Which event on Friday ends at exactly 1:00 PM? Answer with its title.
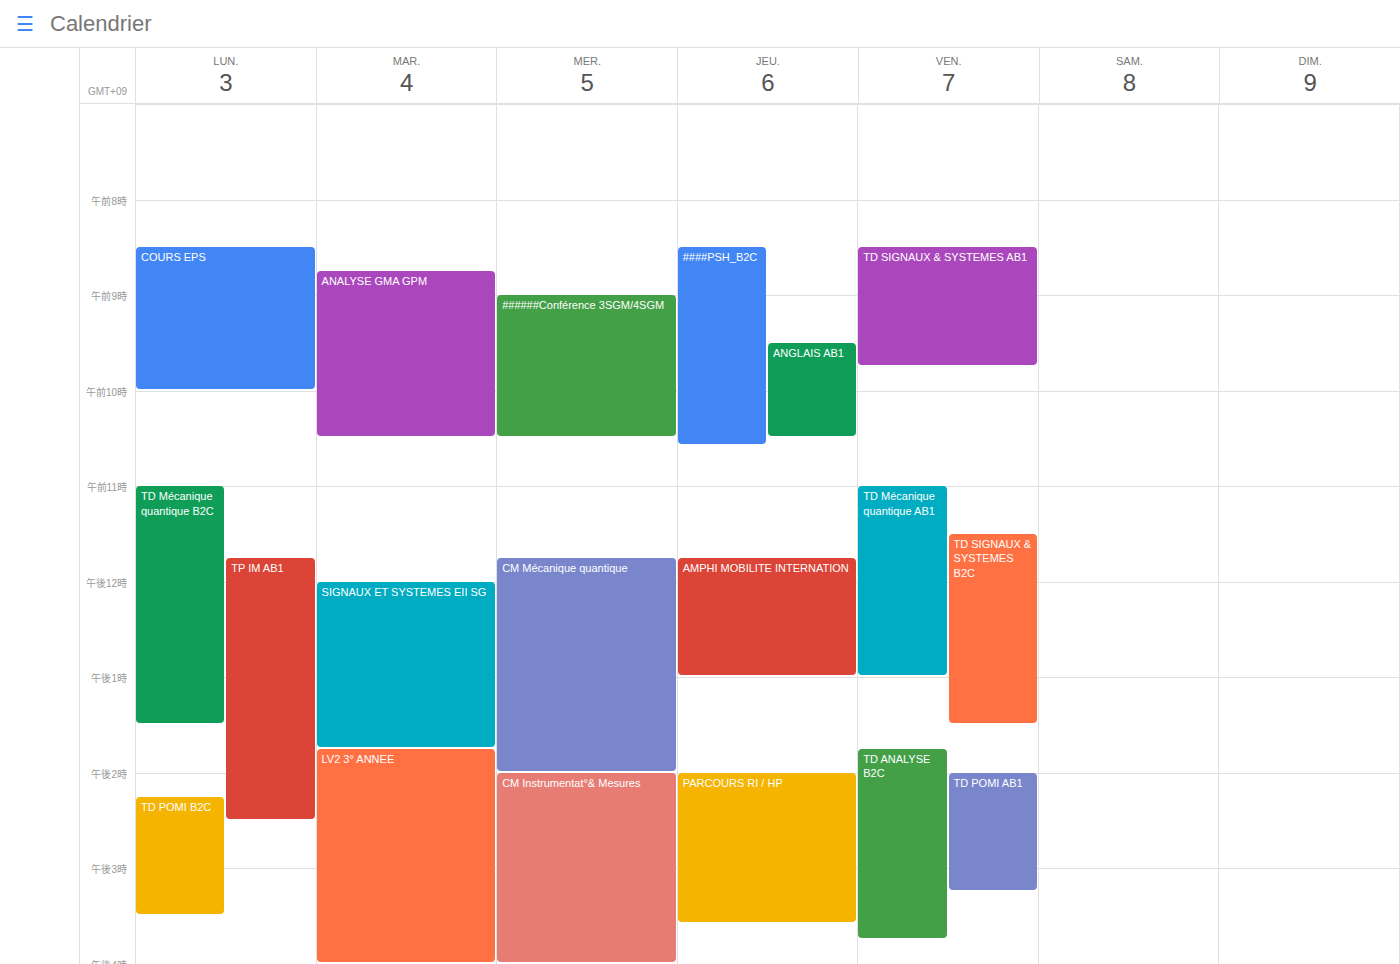
"TD Mécanique quantique AB1"